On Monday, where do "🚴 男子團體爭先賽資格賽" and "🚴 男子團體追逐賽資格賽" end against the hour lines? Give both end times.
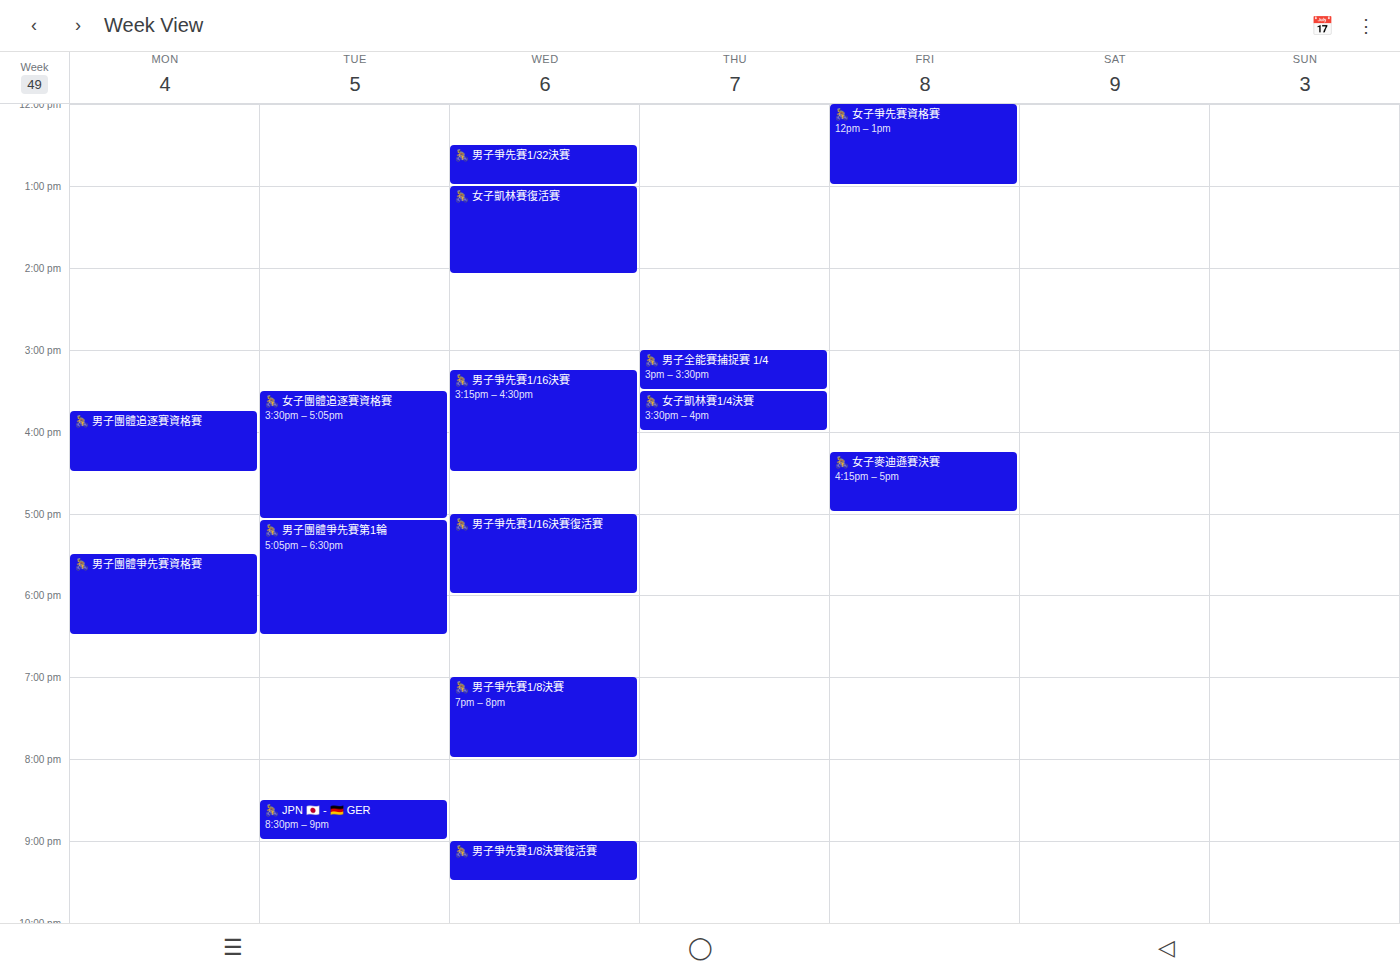
"🚴 男子團體爭先賽資格賽": 6:30 PM, halfway between the 6 PM and 7 PM lines. "🚴 男子團體追逐賽資格賽": 4:30 PM, halfway between the 4 PM and 5 PM lines.